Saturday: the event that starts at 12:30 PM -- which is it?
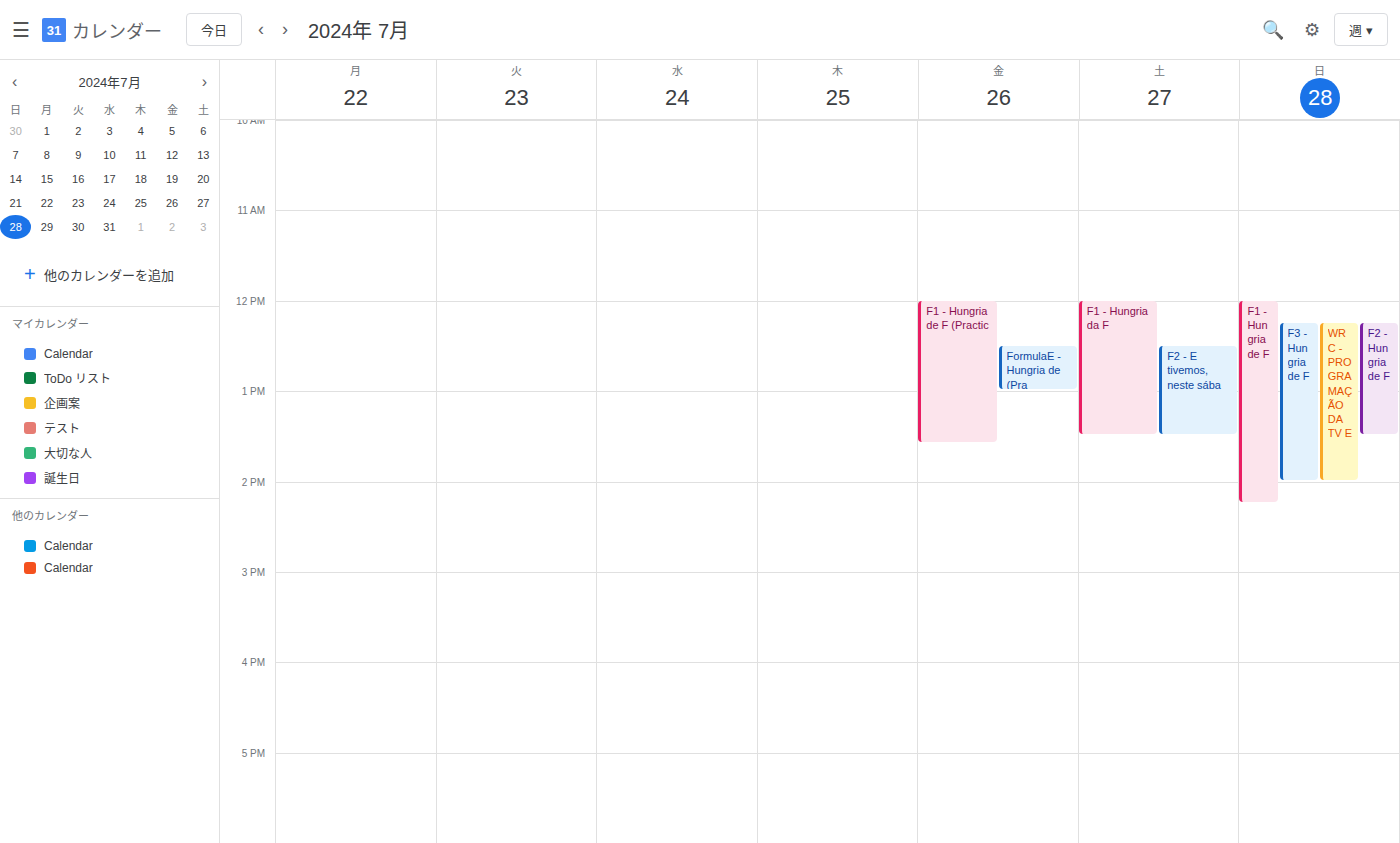
"F2 - E tivemos, neste sába"